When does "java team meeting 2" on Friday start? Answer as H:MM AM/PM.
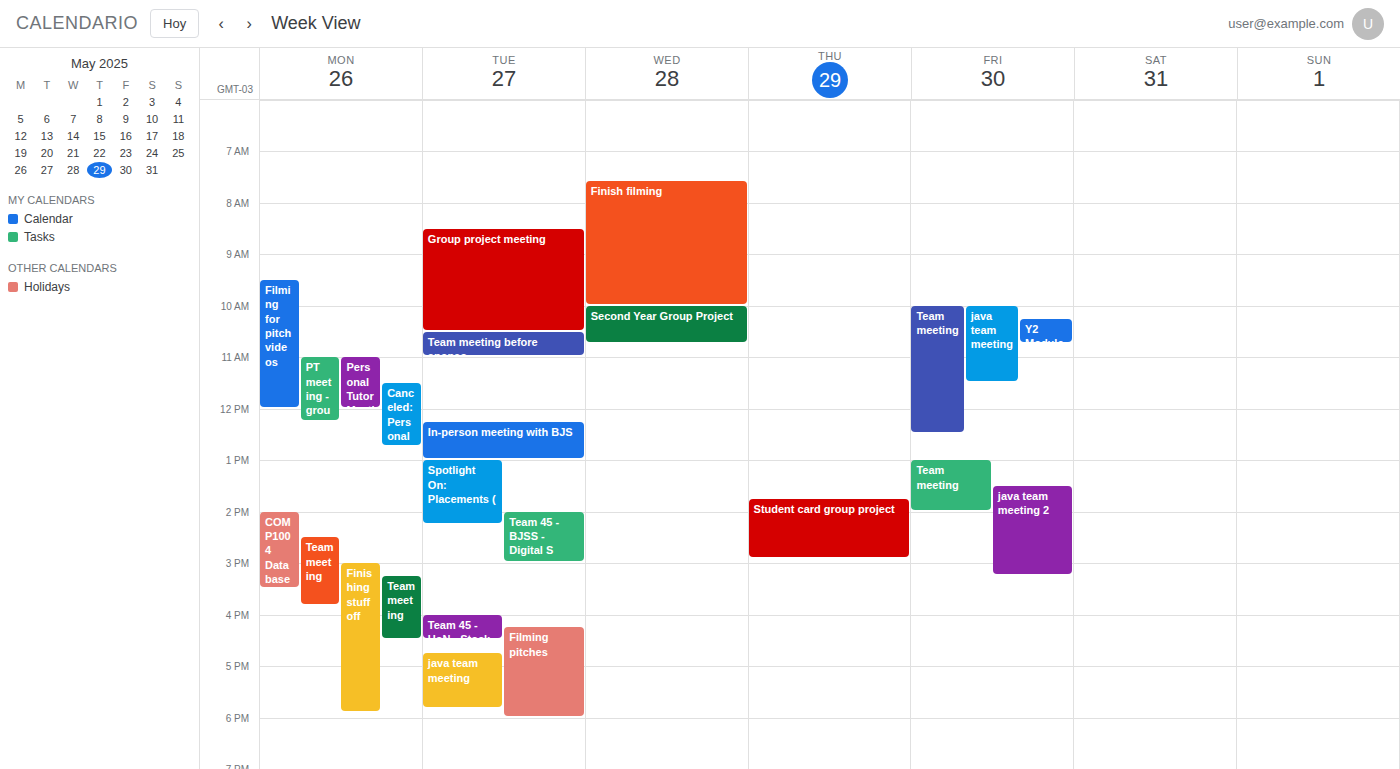
1:30 PM